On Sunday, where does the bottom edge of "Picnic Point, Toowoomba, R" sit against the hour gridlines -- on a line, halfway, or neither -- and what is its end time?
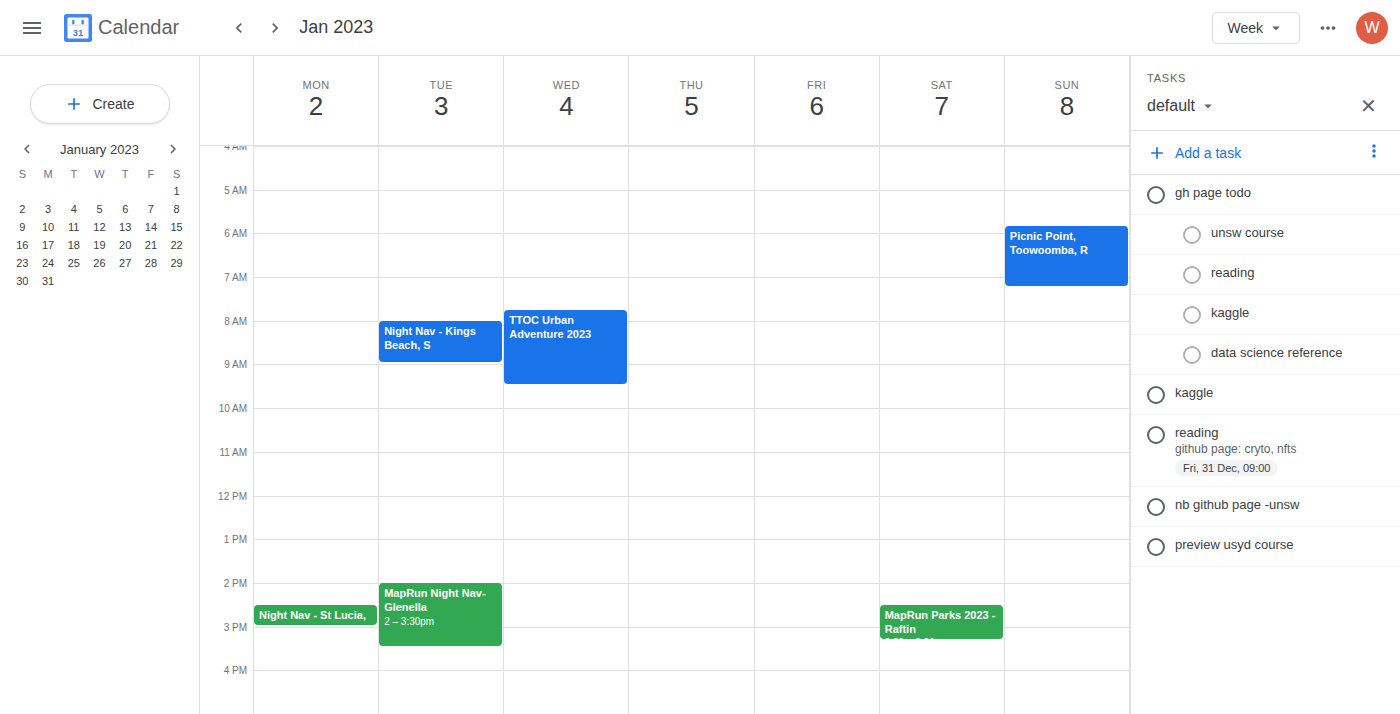
7:15 AM -- neither: a quarter of the way from the 7 AM line to the 8 AM line.